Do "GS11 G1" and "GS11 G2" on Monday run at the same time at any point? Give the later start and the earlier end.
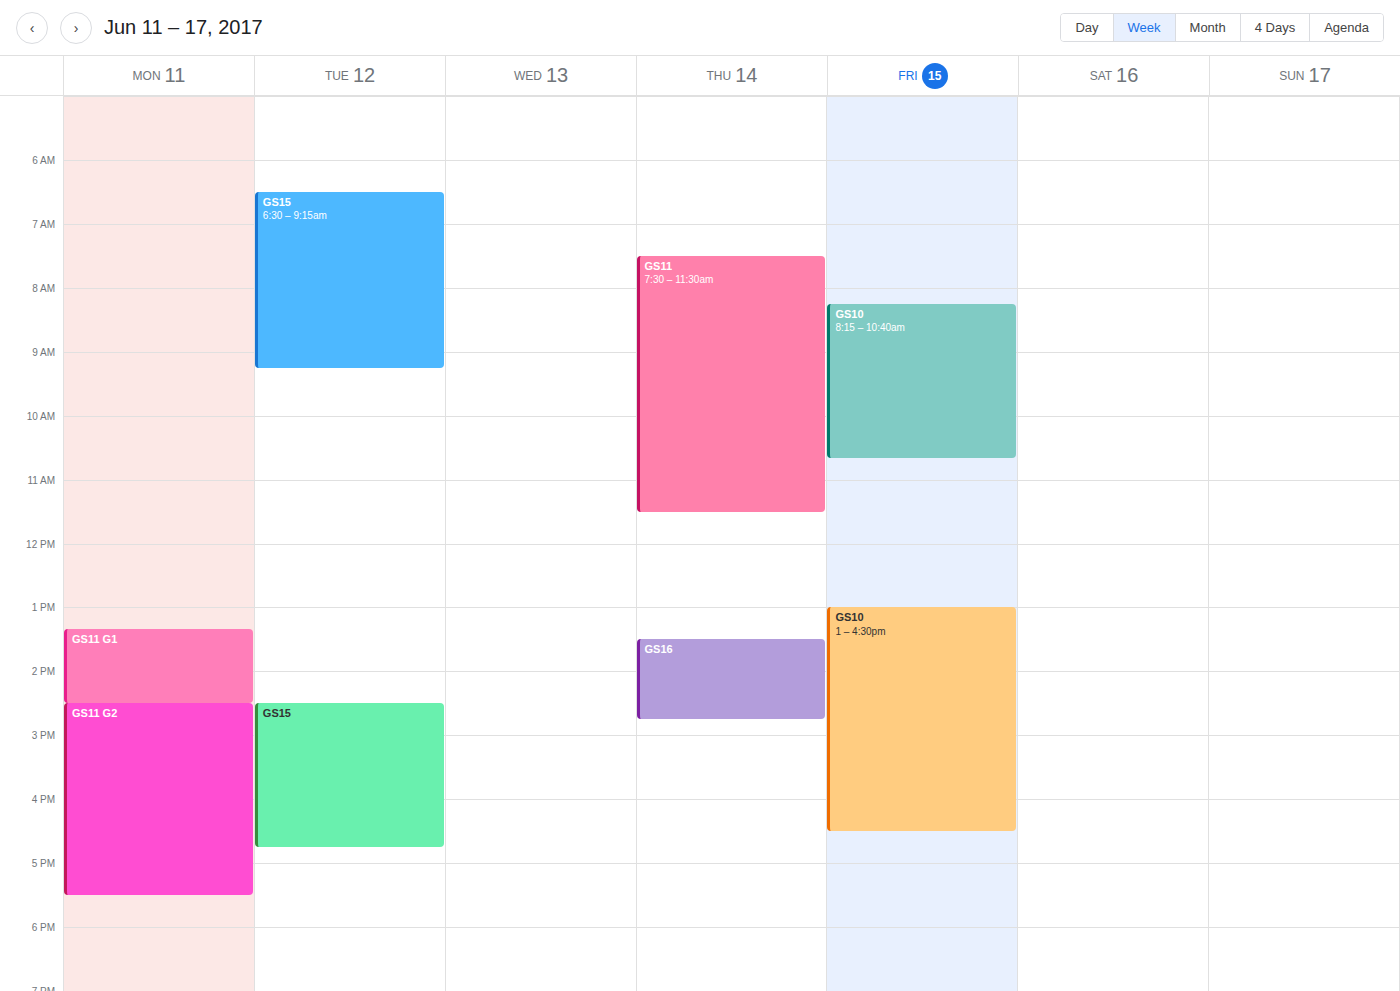
"GS11 G1" ends at 2:30 PM, exactly when "GS11 G2" starts -- they touch but do not overlap.